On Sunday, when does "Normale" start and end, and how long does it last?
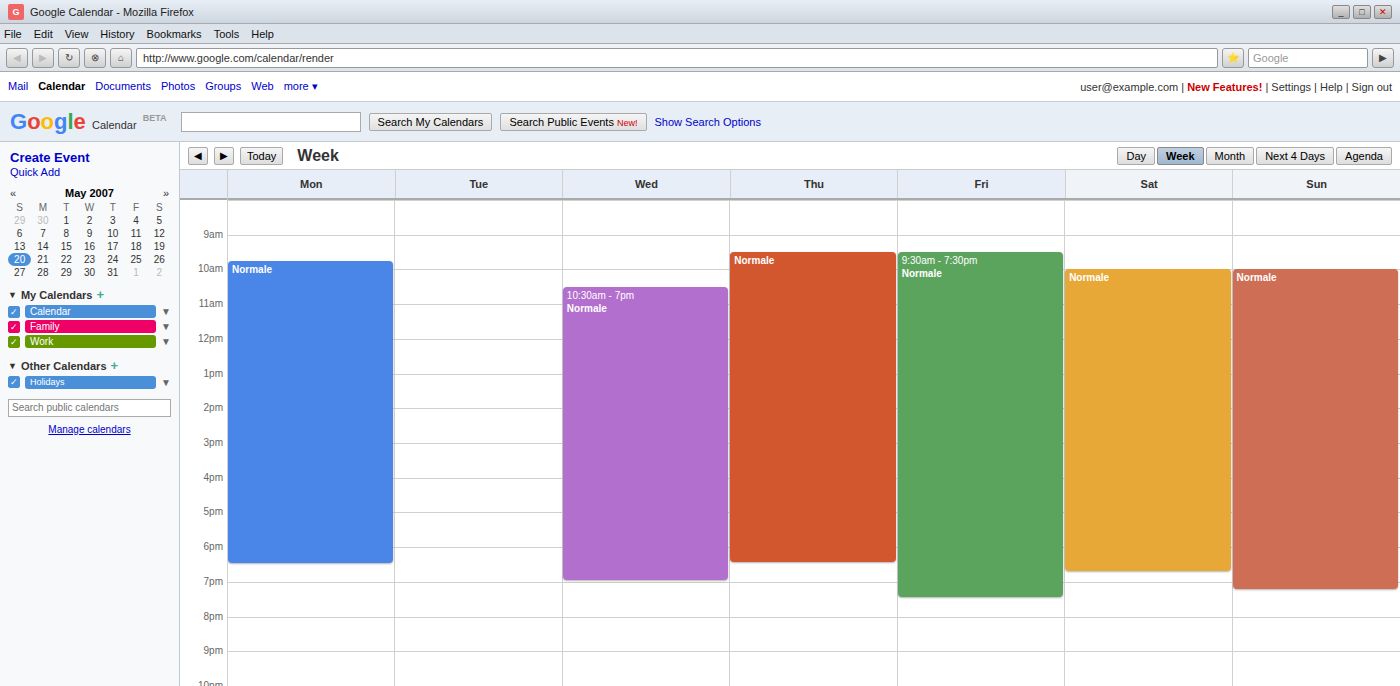
10:00 AM to 7:15 PM, 9 hours 15 minutes